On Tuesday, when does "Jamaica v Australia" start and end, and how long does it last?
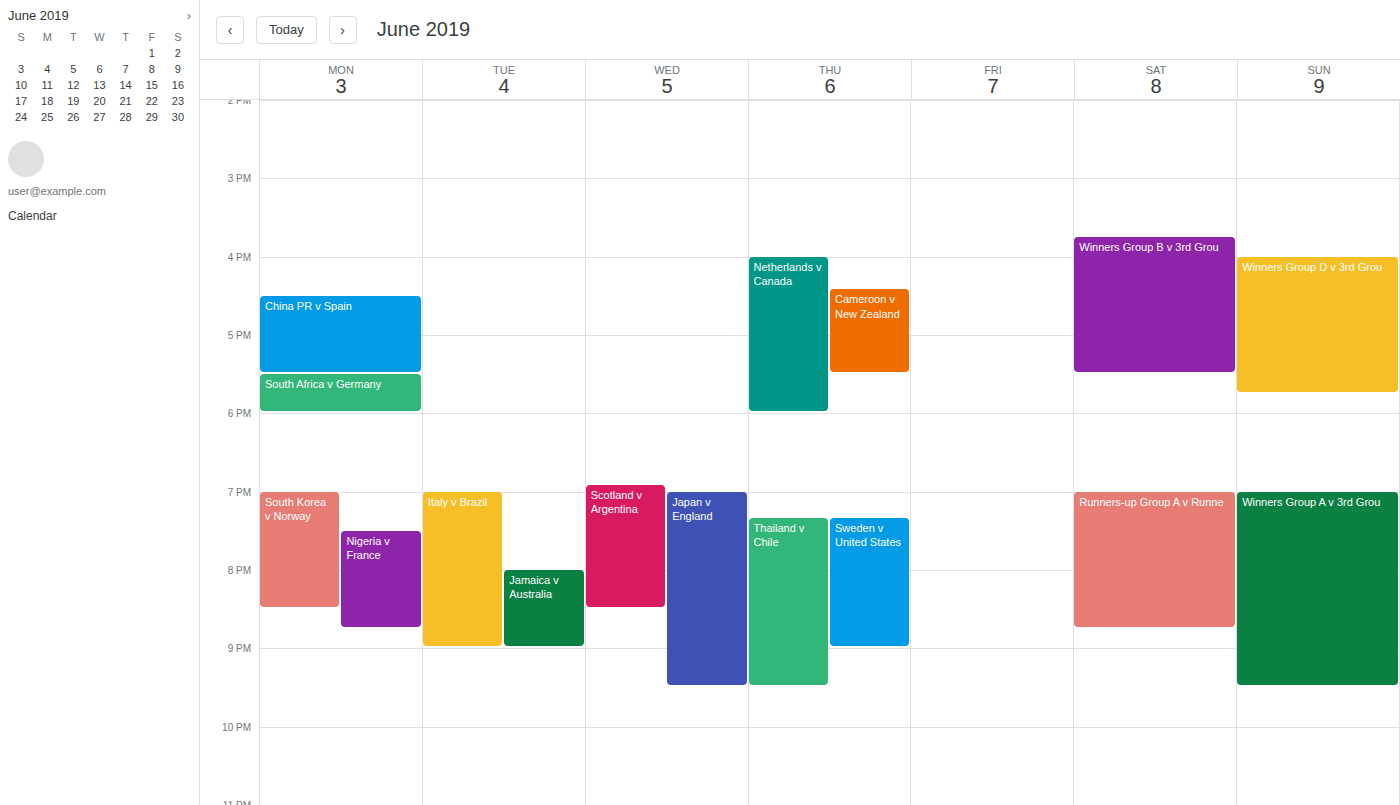
8:00 PM to 9:00 PM, 1 hour